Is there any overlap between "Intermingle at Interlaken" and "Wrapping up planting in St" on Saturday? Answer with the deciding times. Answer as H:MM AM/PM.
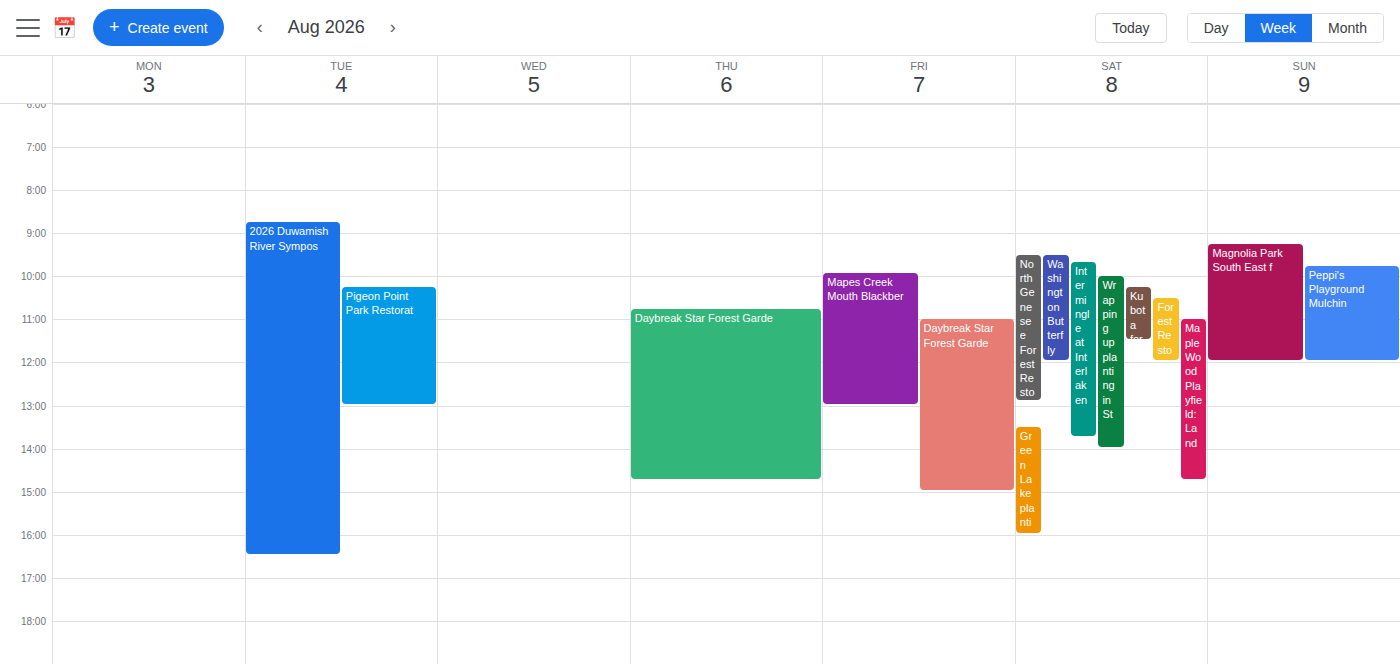
"Wrapping up planting in St" starts at 10:00 AM, before "Intermingle at Interlaken" ends at 1:45 PM -- they overlap.